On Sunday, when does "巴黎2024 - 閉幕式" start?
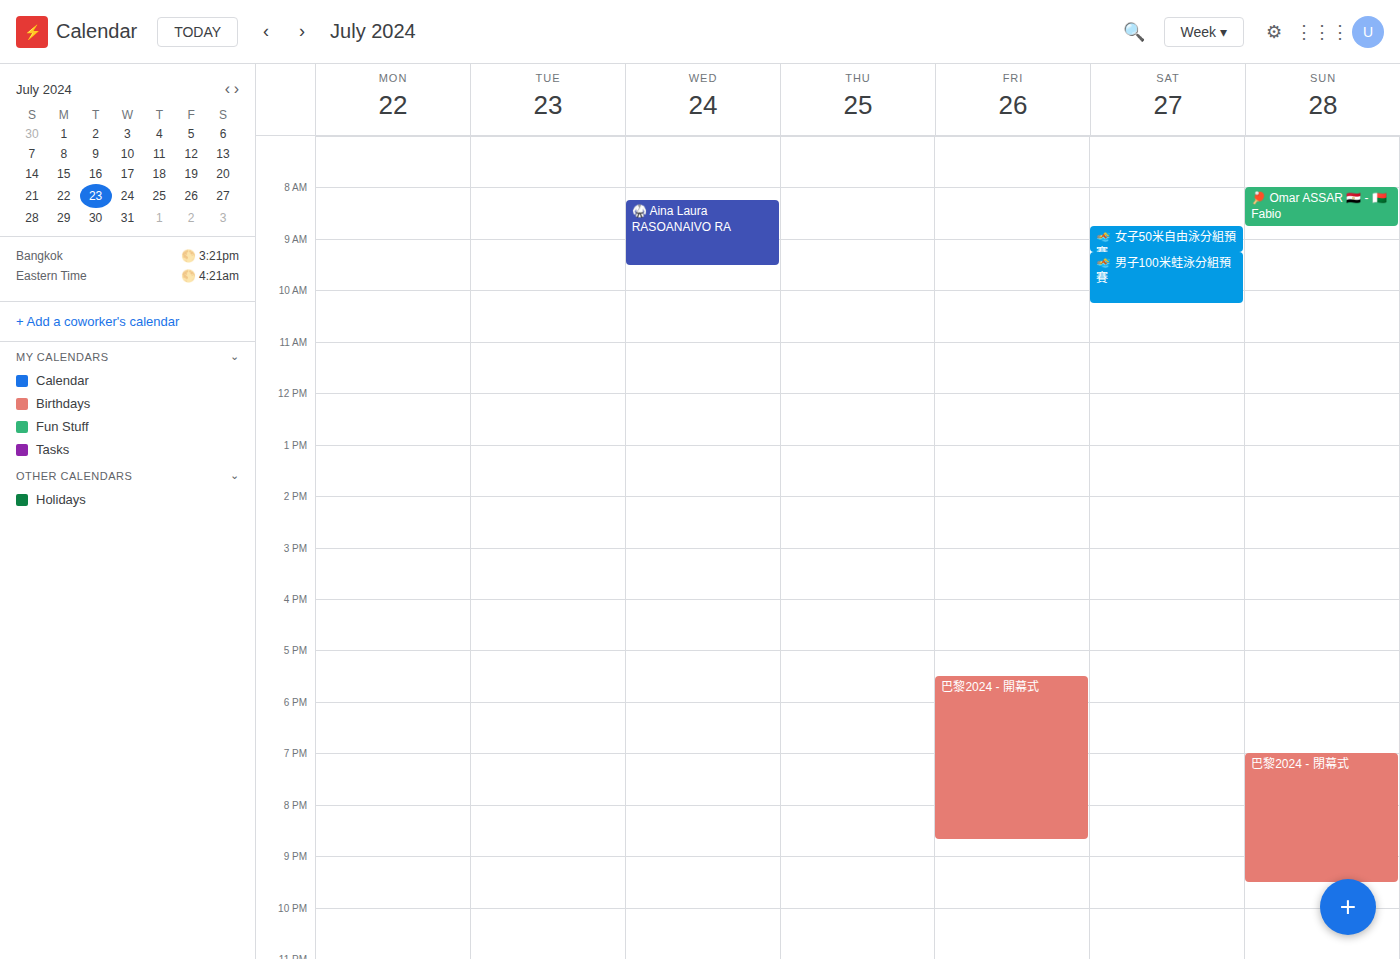
7:00 PM